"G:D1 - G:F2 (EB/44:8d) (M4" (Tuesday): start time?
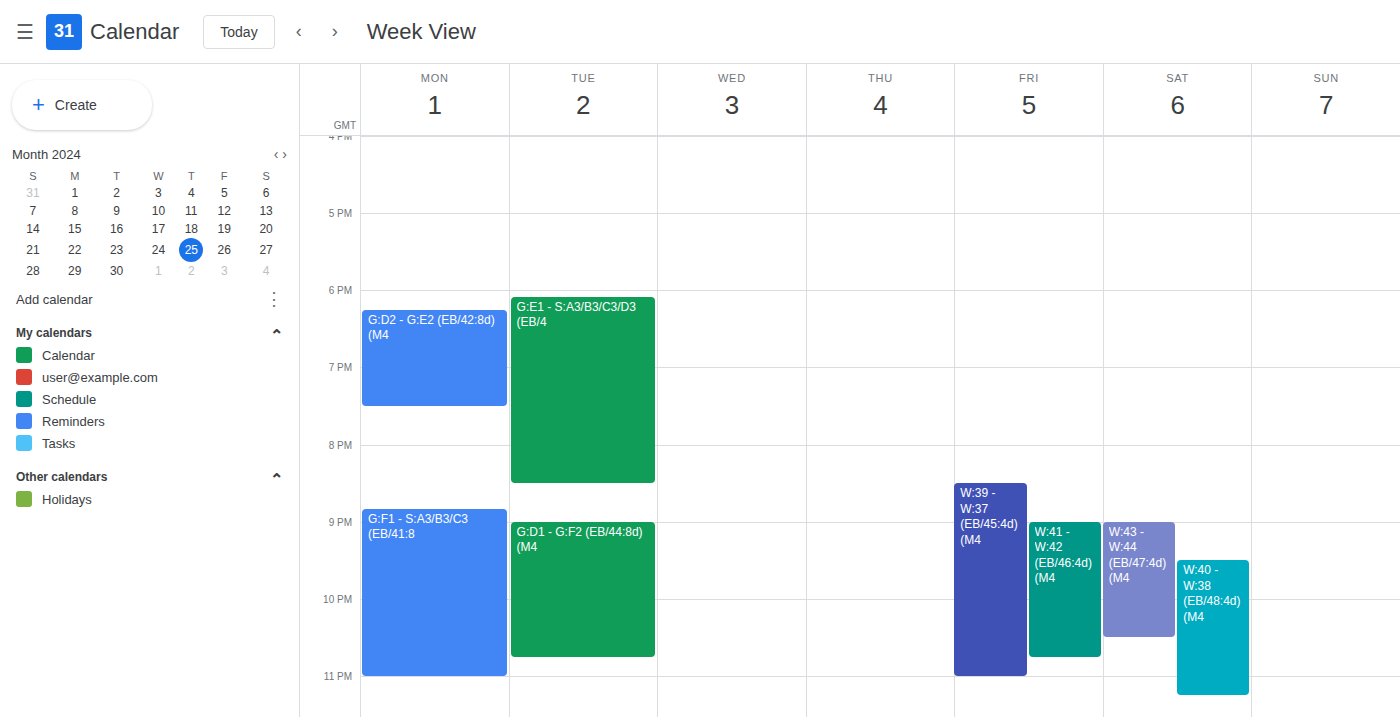
9:00 PM